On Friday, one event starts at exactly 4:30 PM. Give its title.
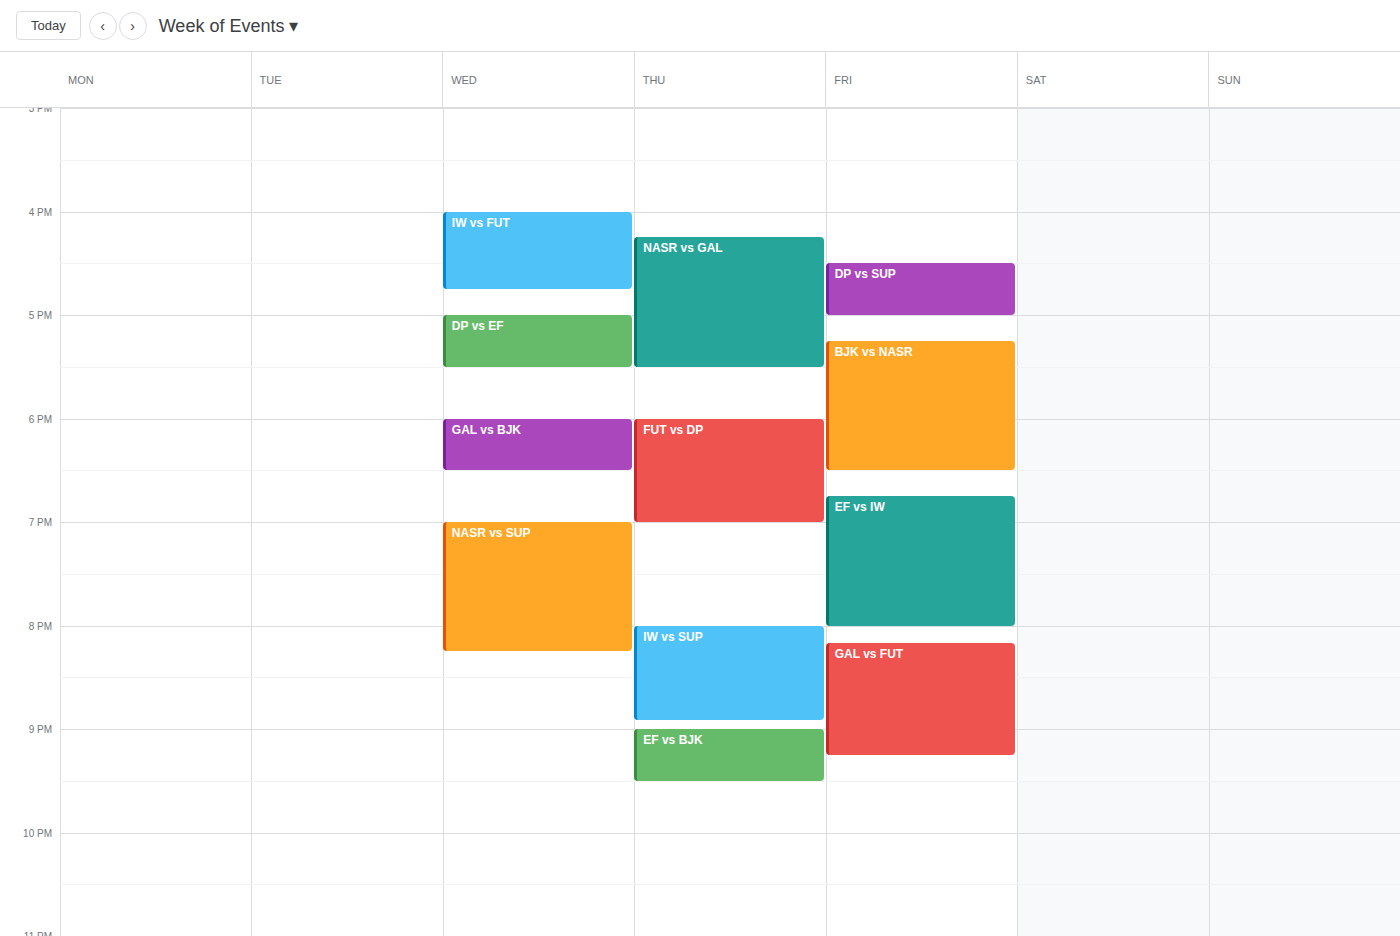
"DP vs SUP"